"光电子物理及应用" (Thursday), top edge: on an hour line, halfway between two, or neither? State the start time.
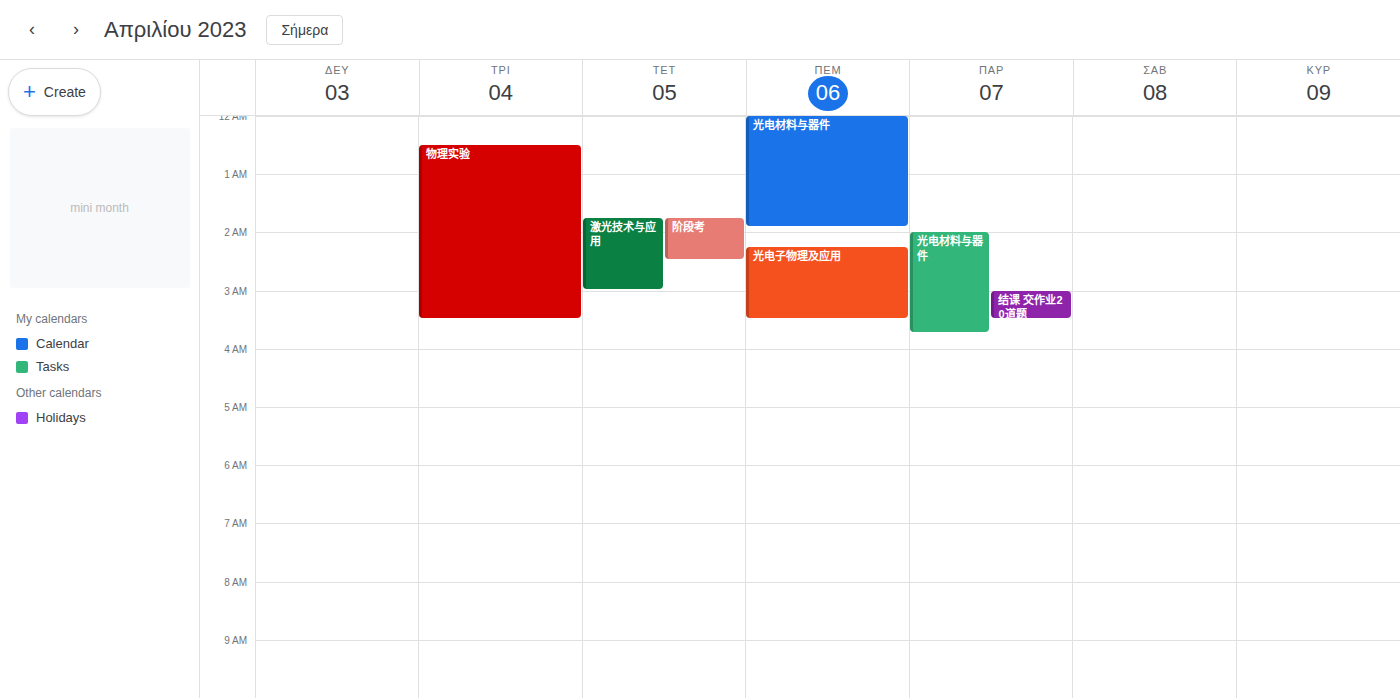
2:15 AM -- neither: a quarter of the way from the 2 AM line to the 3 AM line.